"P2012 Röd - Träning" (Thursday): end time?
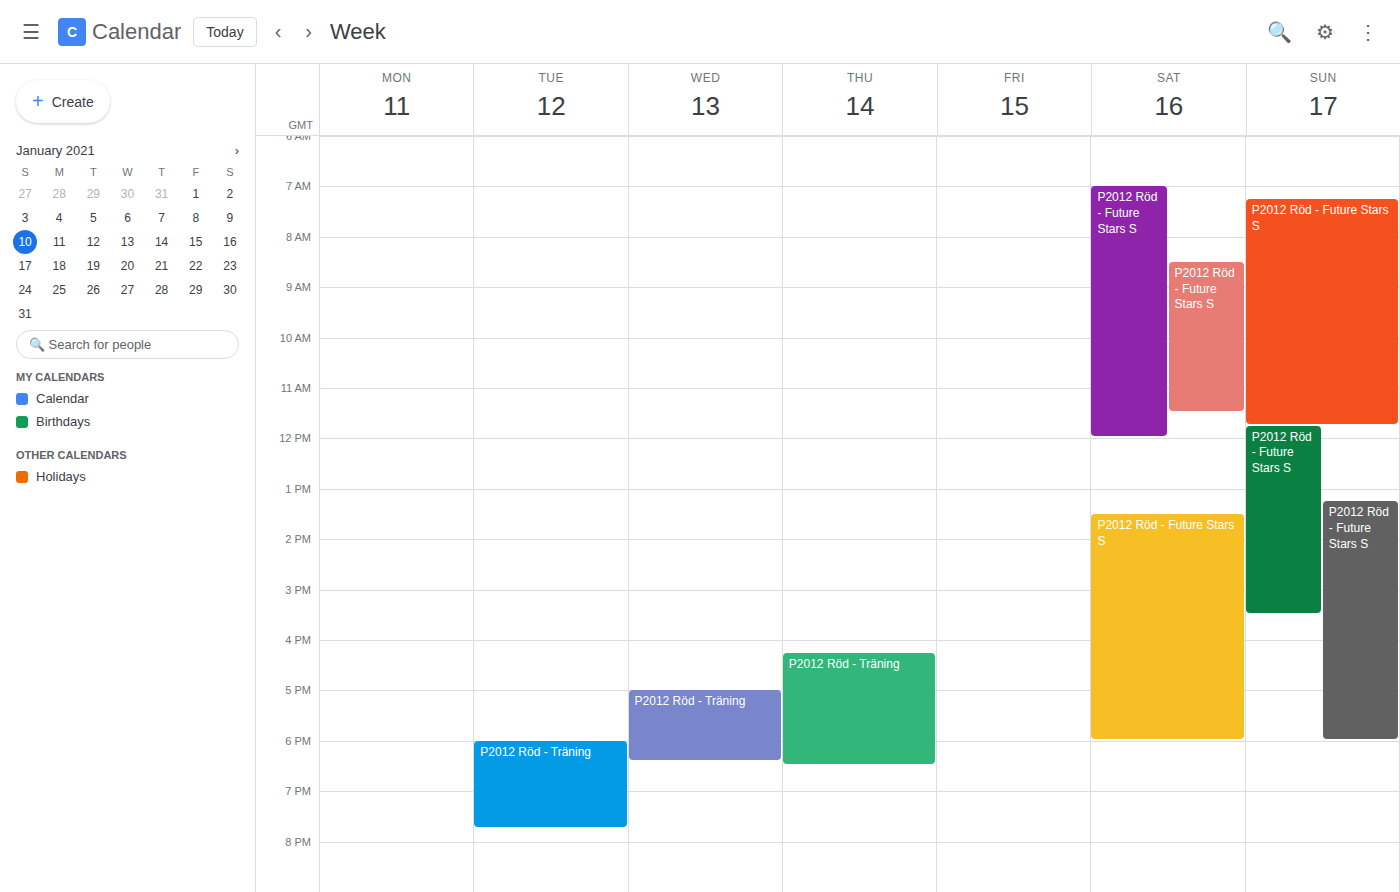
6:30 PM